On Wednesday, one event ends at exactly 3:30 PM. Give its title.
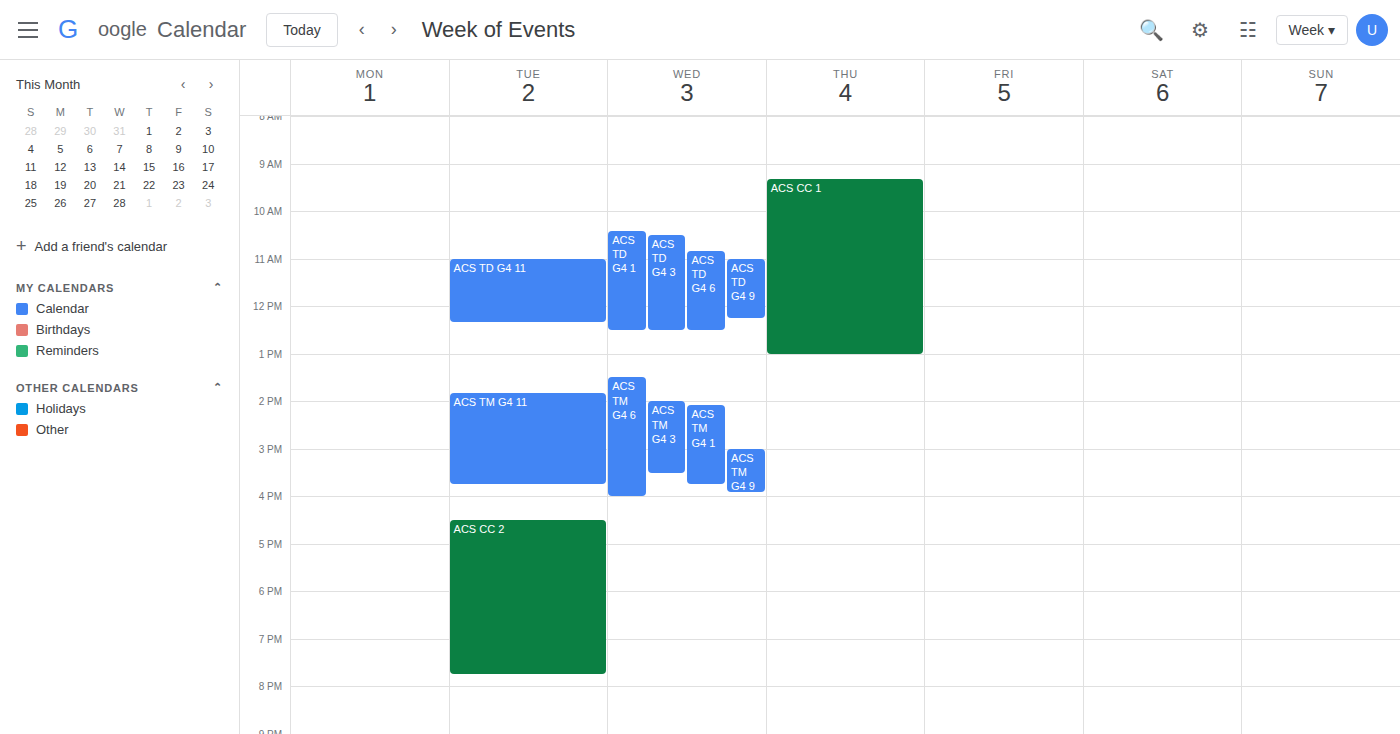
"ACS TM G4 3"